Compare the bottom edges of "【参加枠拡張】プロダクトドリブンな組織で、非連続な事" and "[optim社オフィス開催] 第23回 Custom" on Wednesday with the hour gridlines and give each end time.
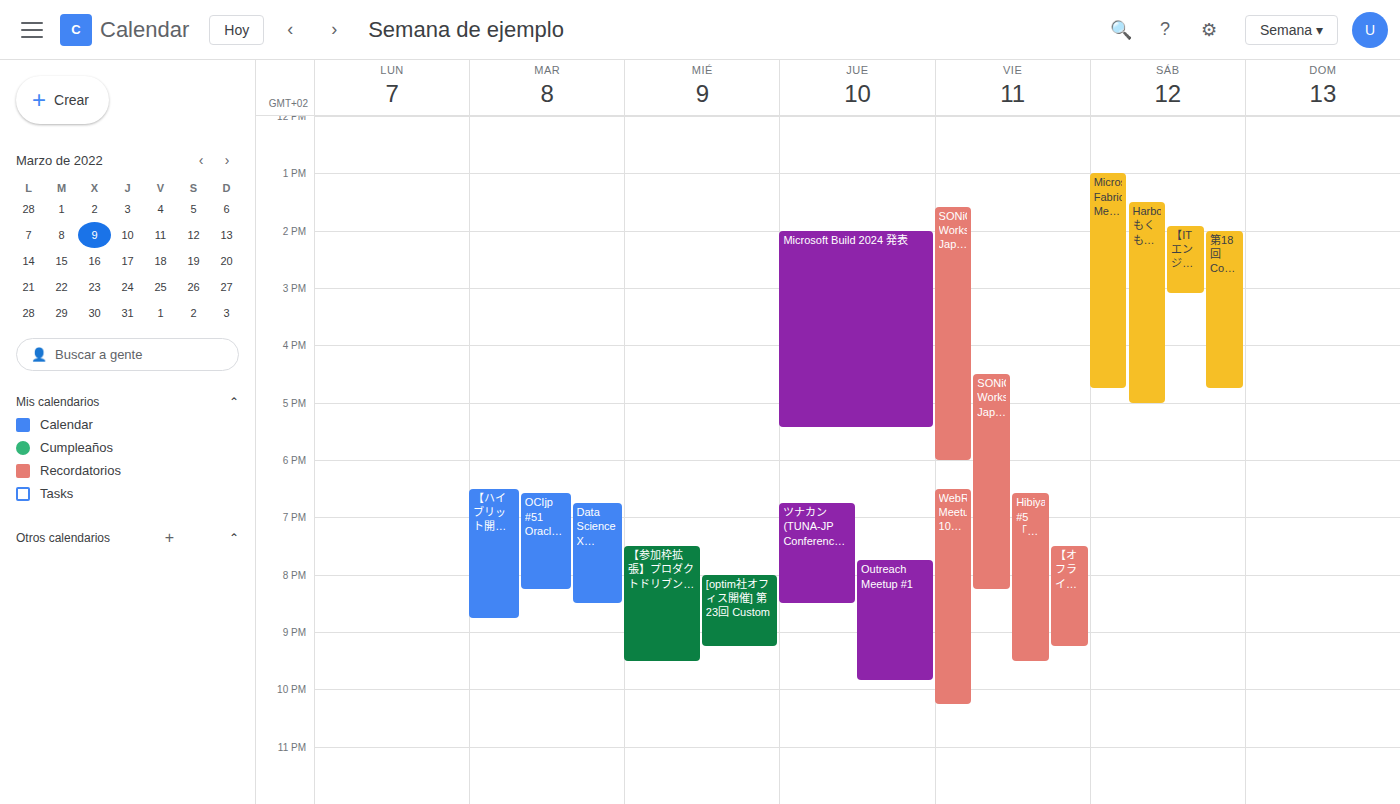
"【参加枠拡張】プロダクトドリブンな組織で、非連続な事": 21:30, halfway between the 21:00 and 22:00 lines. "[optim社オフィス開催] 第23回 Custom": 21:15, neither: a quarter of the way from the 21:00 line to the 22:00 line.